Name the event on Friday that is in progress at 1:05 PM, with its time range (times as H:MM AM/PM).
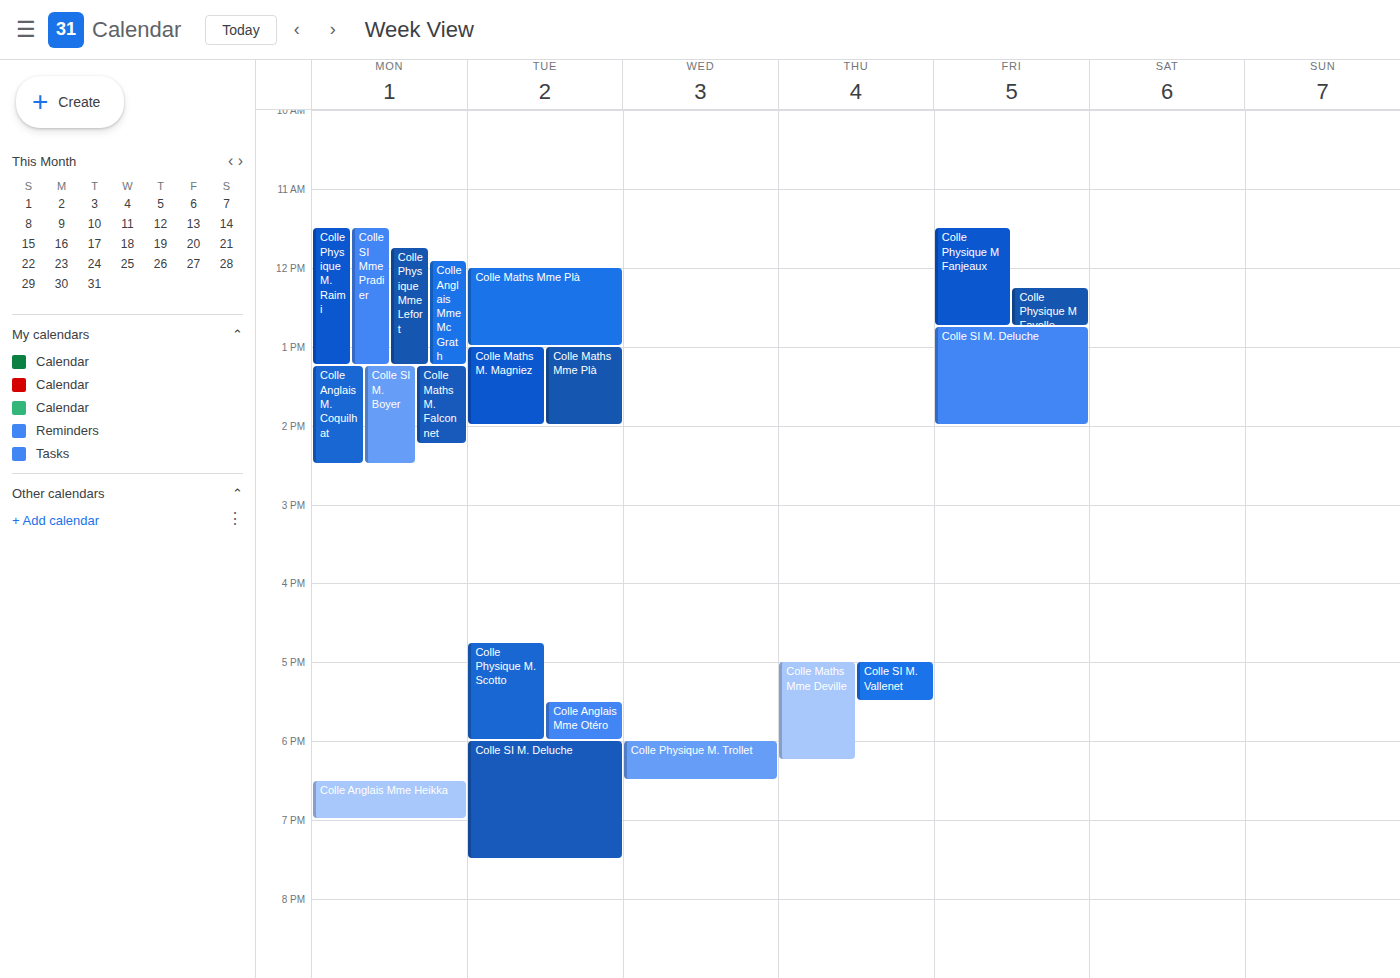
"Colle SI M. Deluche", 12:45 PM to 2:00 PM